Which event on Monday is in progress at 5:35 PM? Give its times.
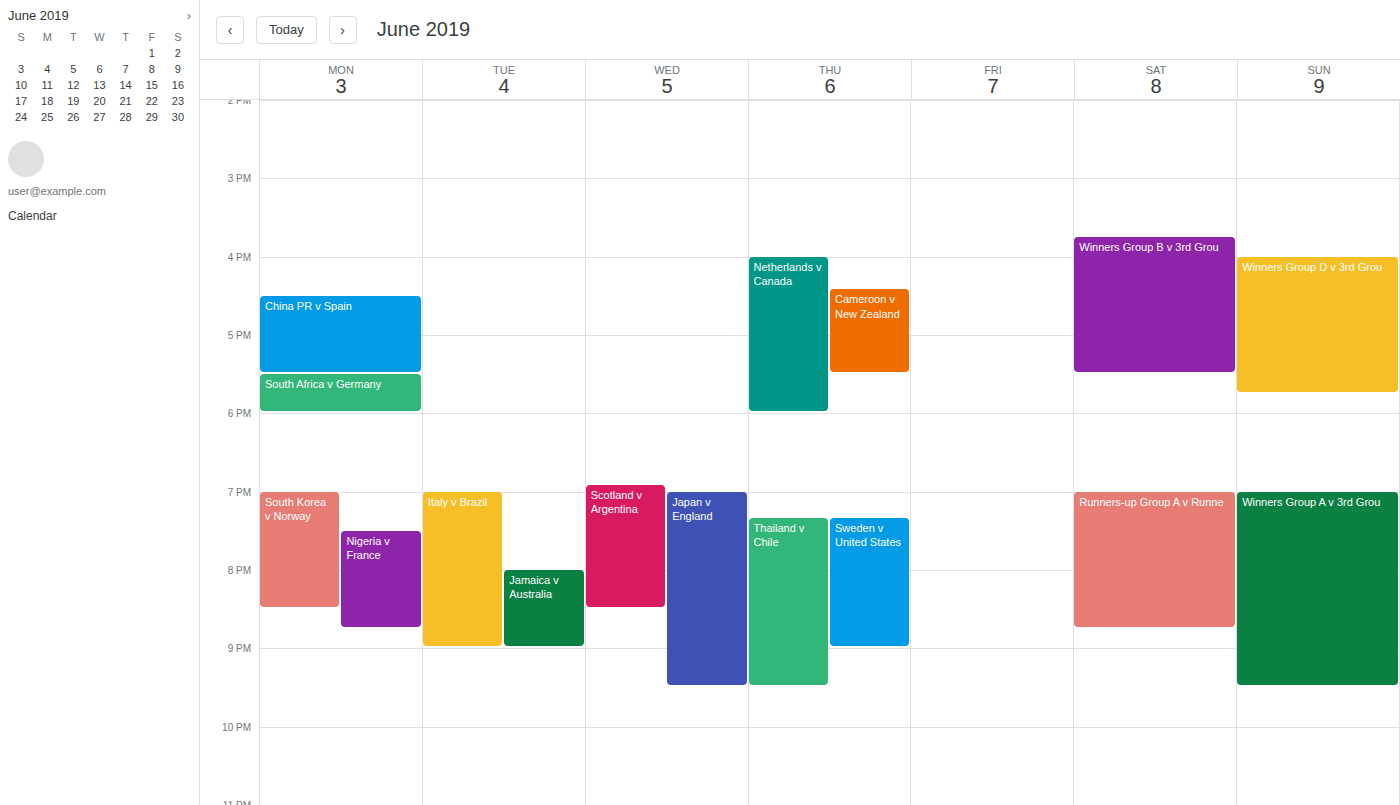
"South Africa v Germany", 5:30 PM to 6:00 PM